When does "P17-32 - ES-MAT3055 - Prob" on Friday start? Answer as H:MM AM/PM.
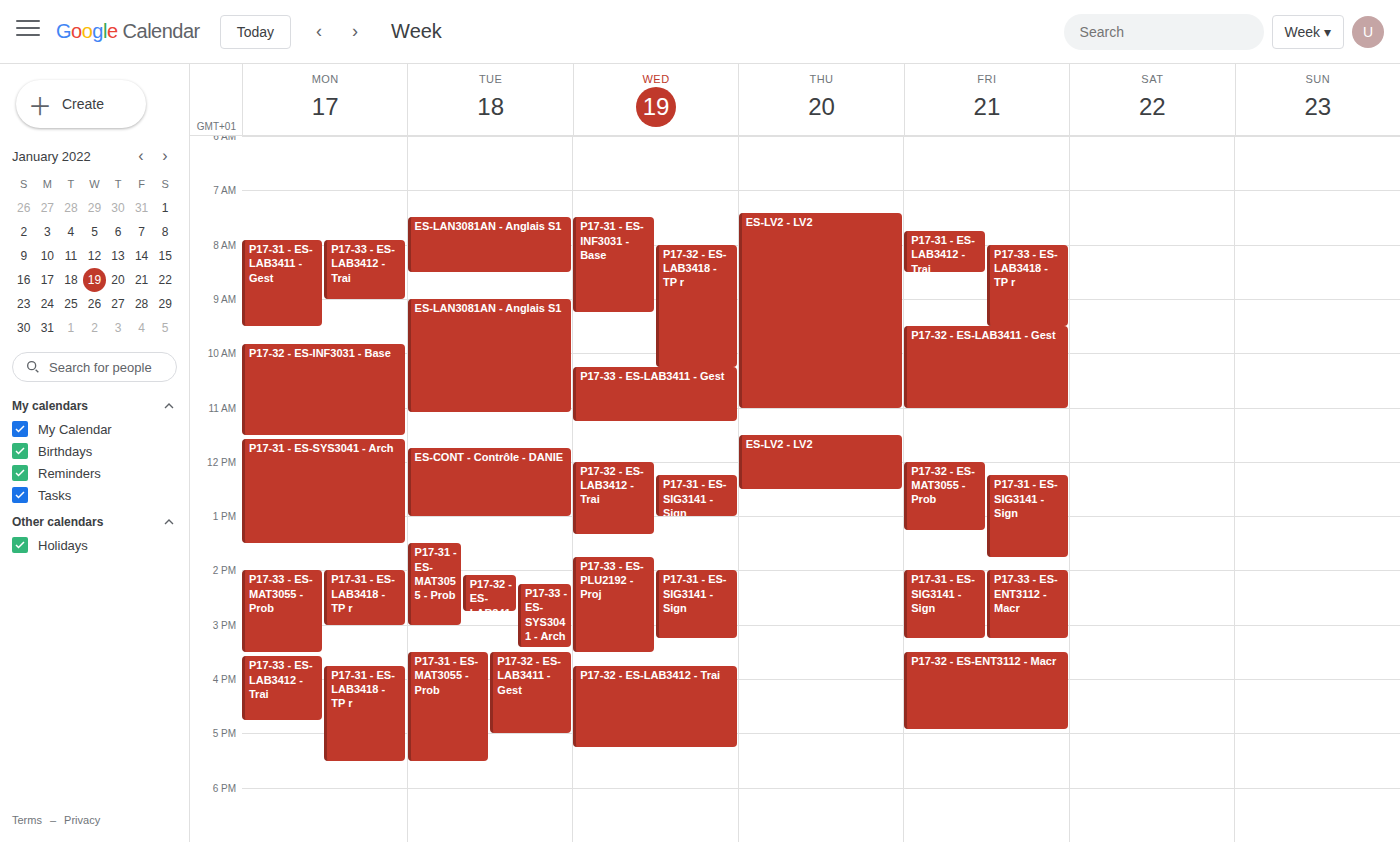
12:00 PM